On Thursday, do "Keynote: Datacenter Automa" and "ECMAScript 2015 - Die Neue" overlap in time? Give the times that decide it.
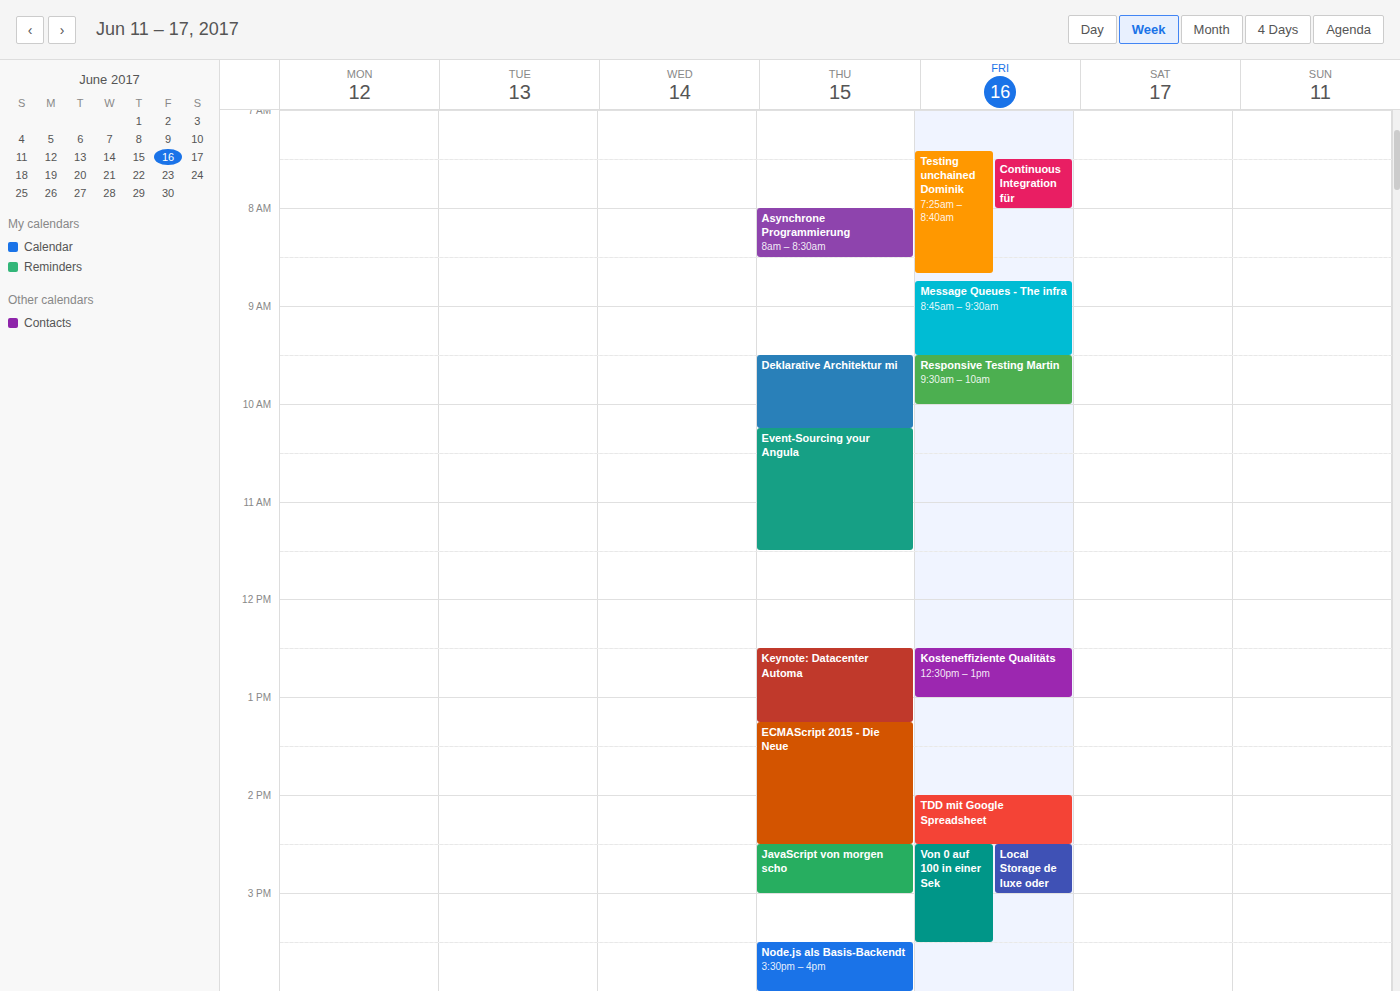
"Keynote: Datacenter Automa" ends at 1:15 PM, exactly when "ECMAScript 2015 - Die Neue" starts -- they touch but do not overlap.